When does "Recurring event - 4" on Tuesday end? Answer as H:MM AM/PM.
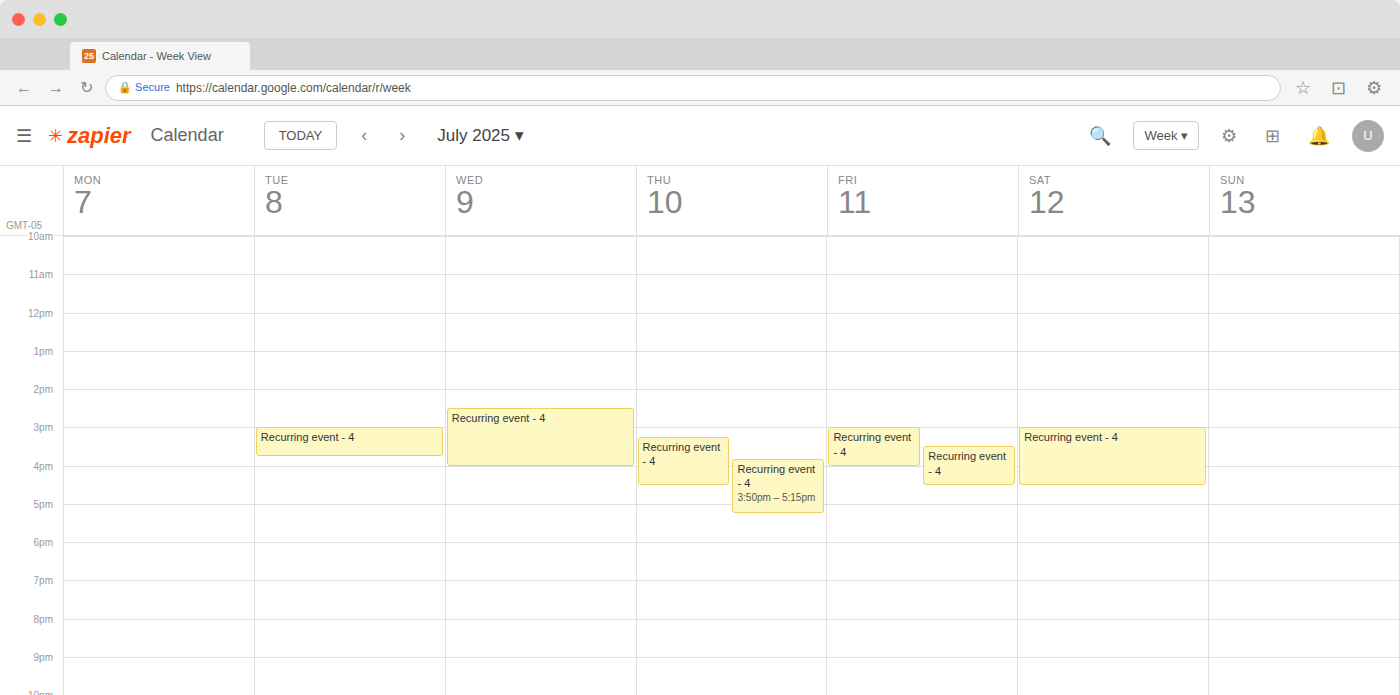
3:45 PM